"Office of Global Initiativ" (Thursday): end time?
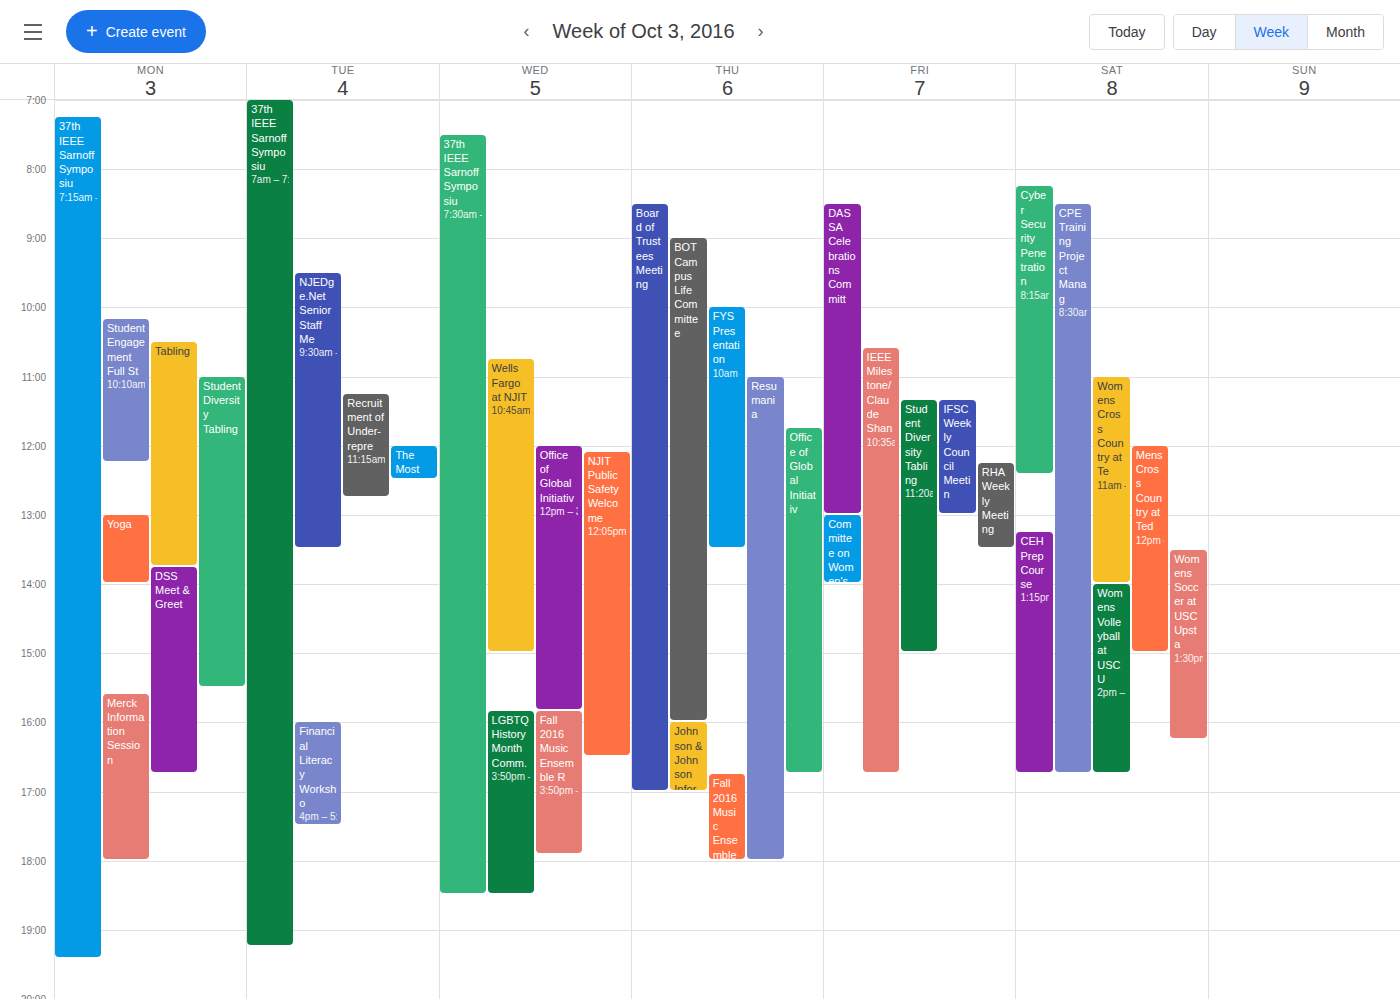
4:45 PM